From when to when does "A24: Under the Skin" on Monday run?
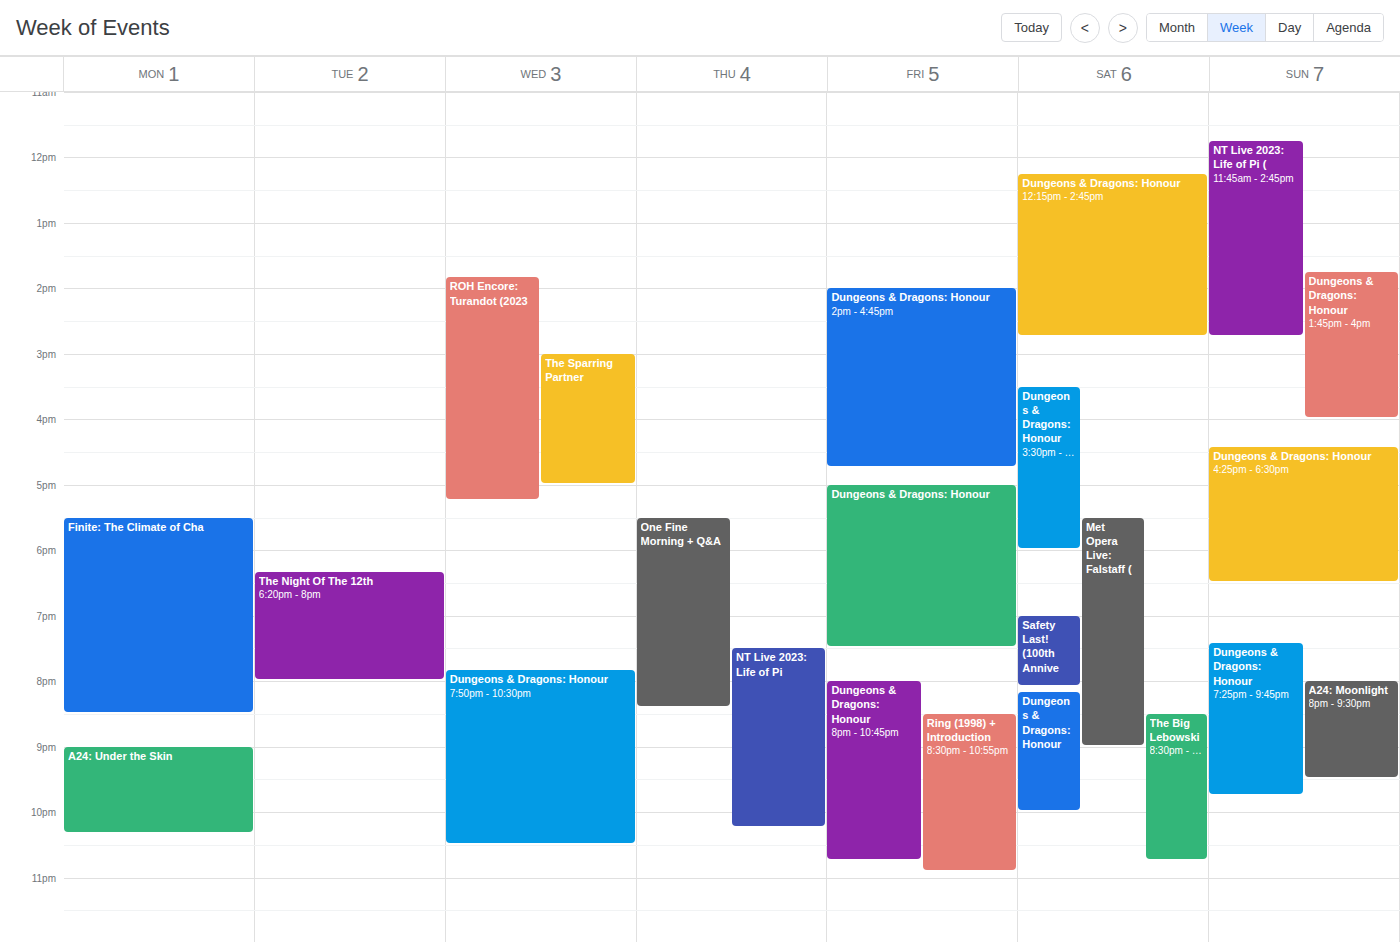
9:00 PM to 10:20 PM